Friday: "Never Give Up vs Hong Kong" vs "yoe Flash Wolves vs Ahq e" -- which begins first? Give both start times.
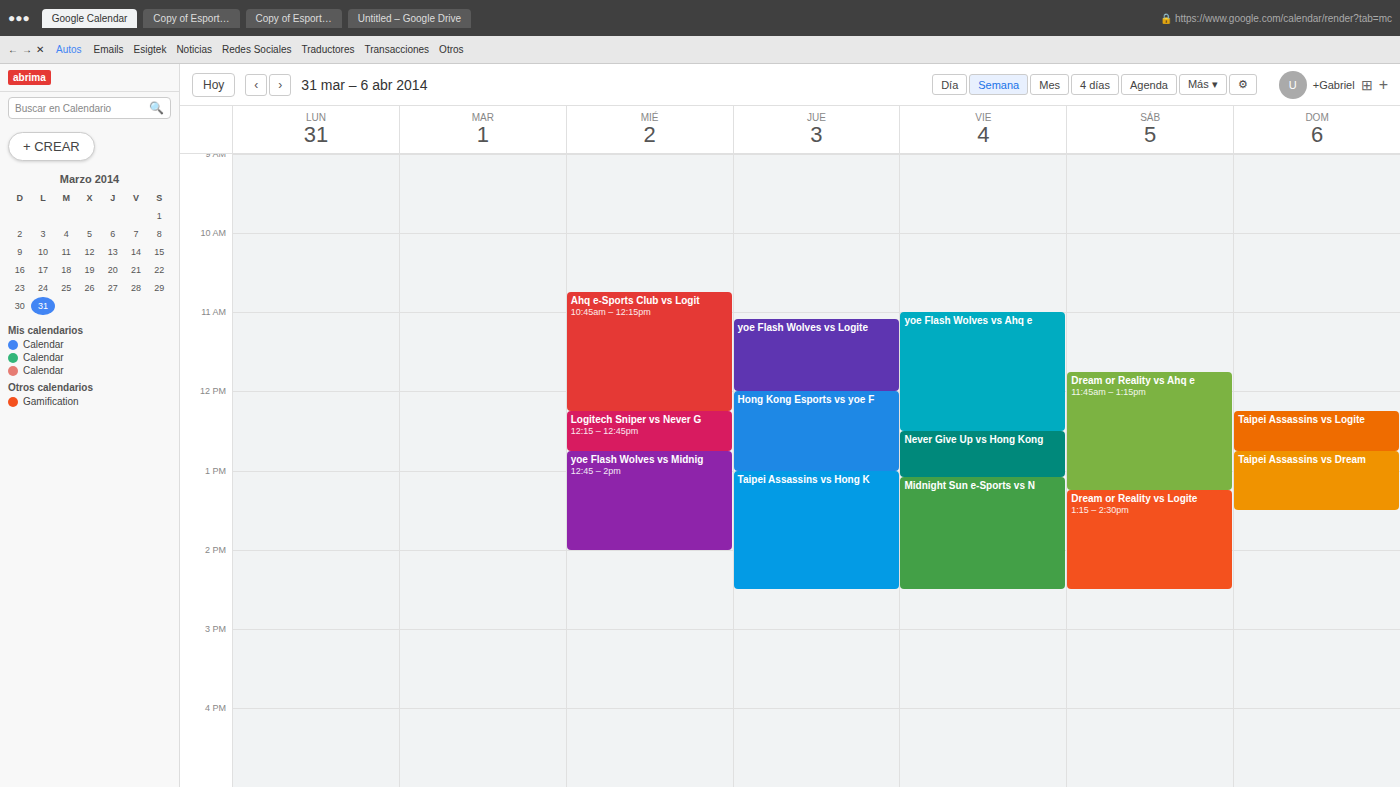
"yoe Flash Wolves vs Ahq e" 11:00 AM; "Never Give Up vs Hong Kong" 12:30 PM.